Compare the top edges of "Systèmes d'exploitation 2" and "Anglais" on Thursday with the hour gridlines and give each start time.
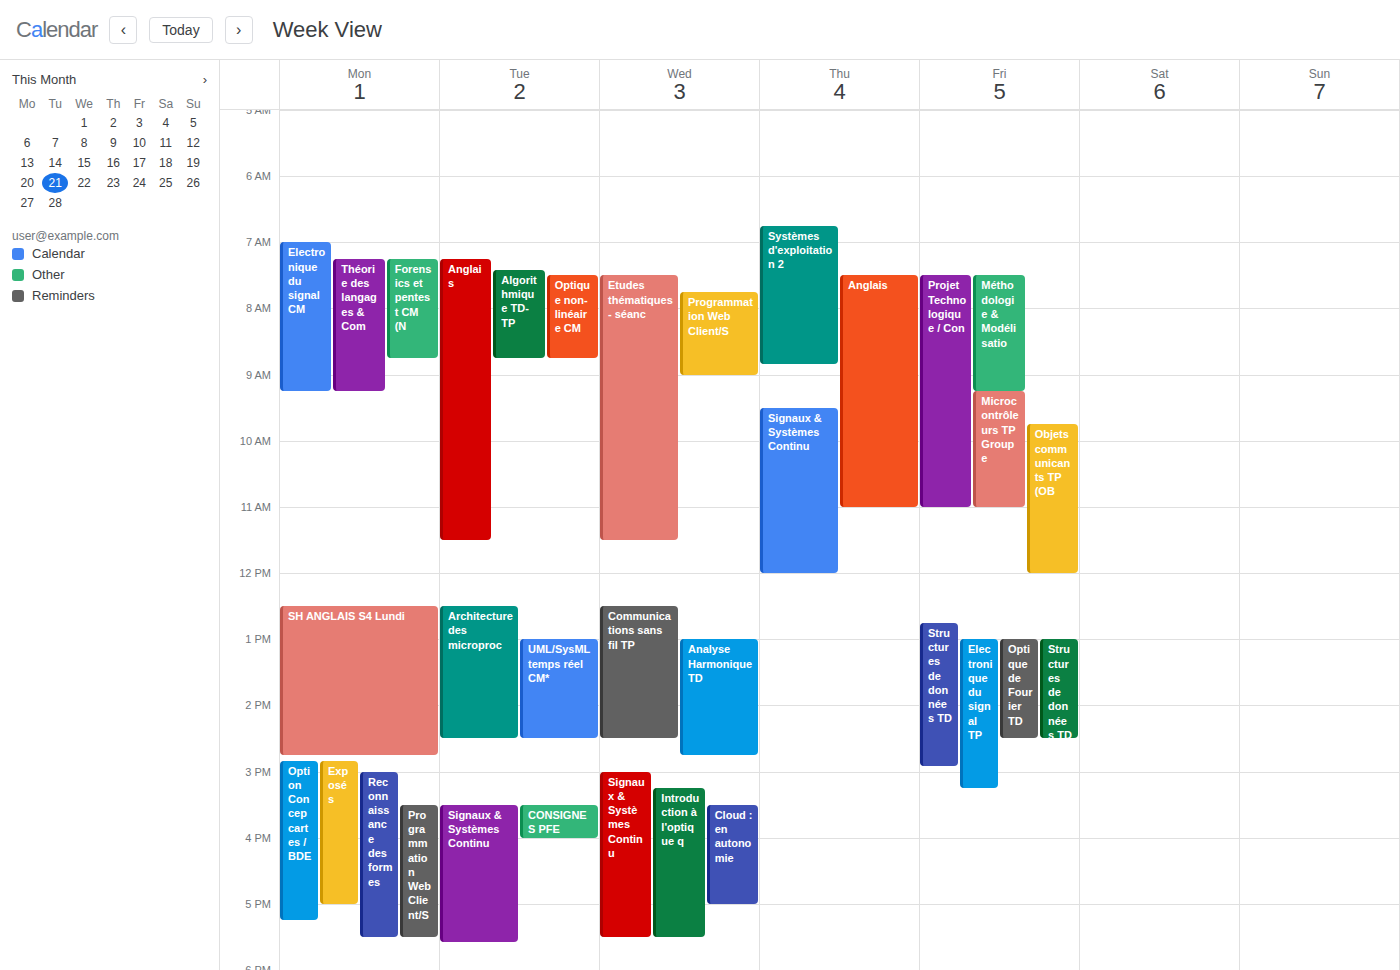
"Systèmes d'exploitation 2": 6:45 AM, neither: three quarters of the way from the 6 AM line to the 7 AM line. "Anglais": 7:30 AM, halfway between the 7 AM and 8 AM lines.